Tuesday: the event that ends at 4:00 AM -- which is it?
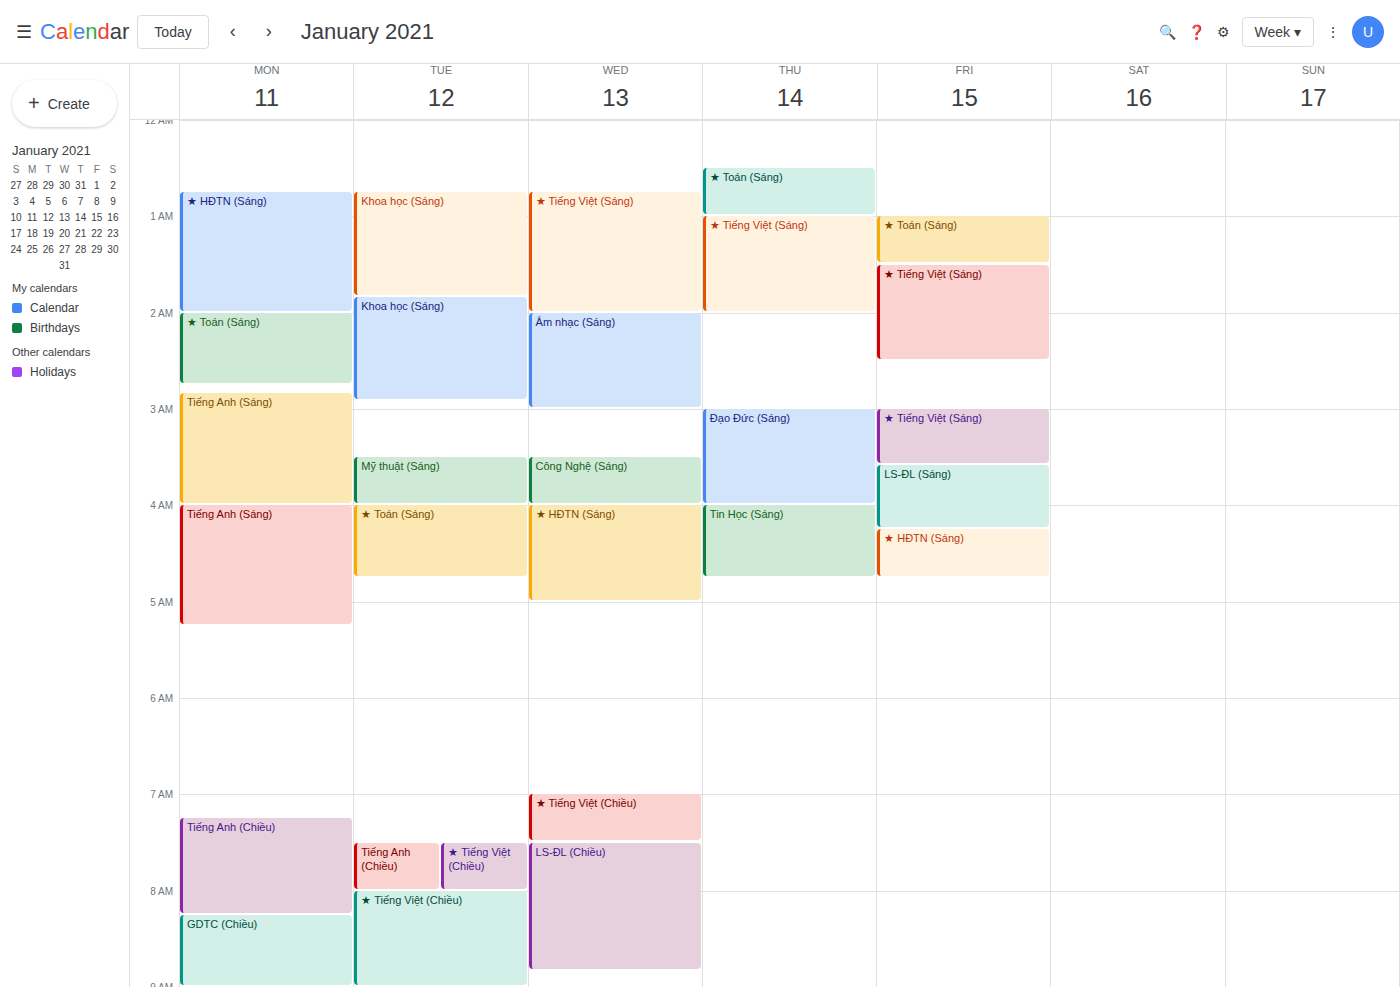
"Mỹ thuật (Sáng)"